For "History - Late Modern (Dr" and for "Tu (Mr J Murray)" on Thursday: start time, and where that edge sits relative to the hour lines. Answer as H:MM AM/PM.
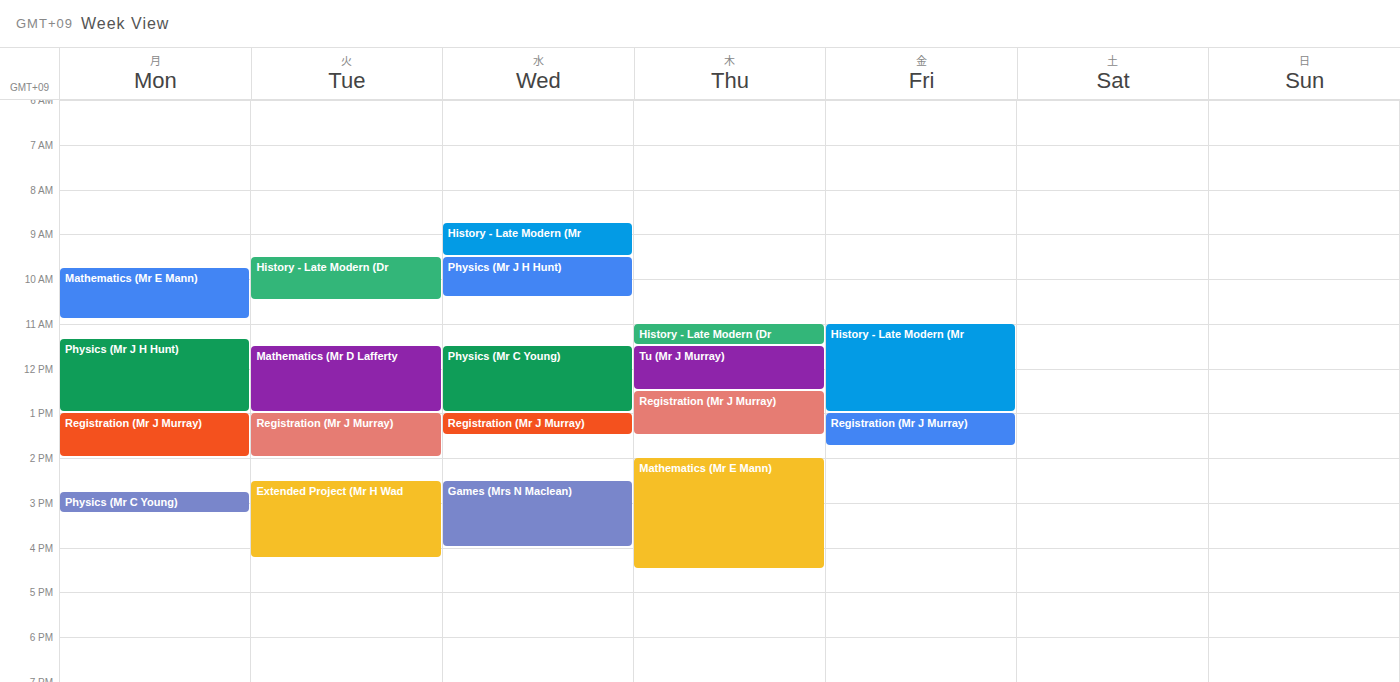
"History - Late Modern (Dr": 11:00 AM, exactly on the 11 AM line. "Tu (Mr J Murray)": 11:30 AM, halfway between the 11 AM and 12 PM lines.